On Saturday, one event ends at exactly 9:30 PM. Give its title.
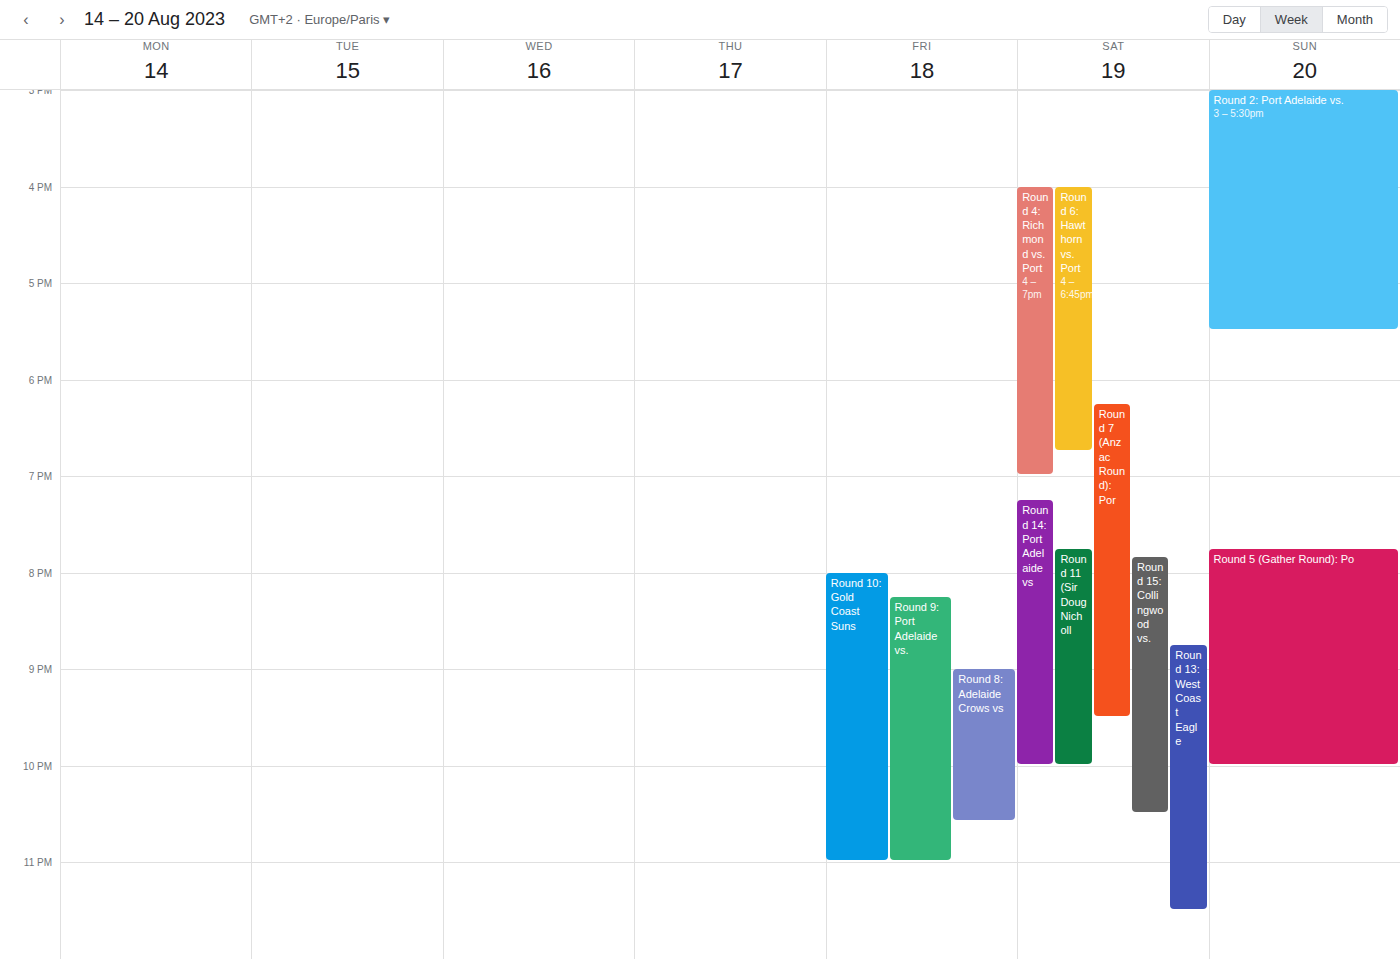
"Round 7 (Anzac Round): Por"